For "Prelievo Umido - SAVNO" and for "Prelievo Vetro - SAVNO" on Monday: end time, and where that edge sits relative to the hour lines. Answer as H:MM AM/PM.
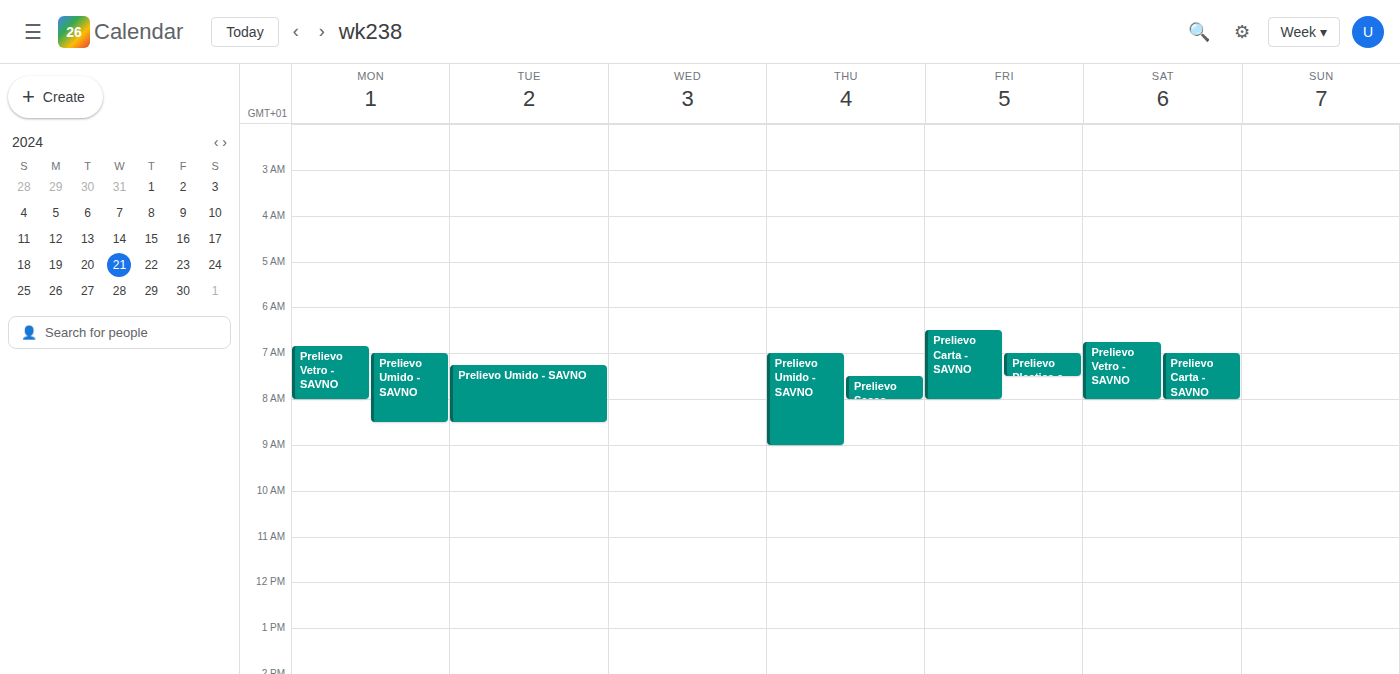
"Prelievo Umido - SAVNO": 8:30 AM, halfway between the 8 AM and 9 AM lines. "Prelievo Vetro - SAVNO": 8:00 AM, exactly on the 8 AM line.